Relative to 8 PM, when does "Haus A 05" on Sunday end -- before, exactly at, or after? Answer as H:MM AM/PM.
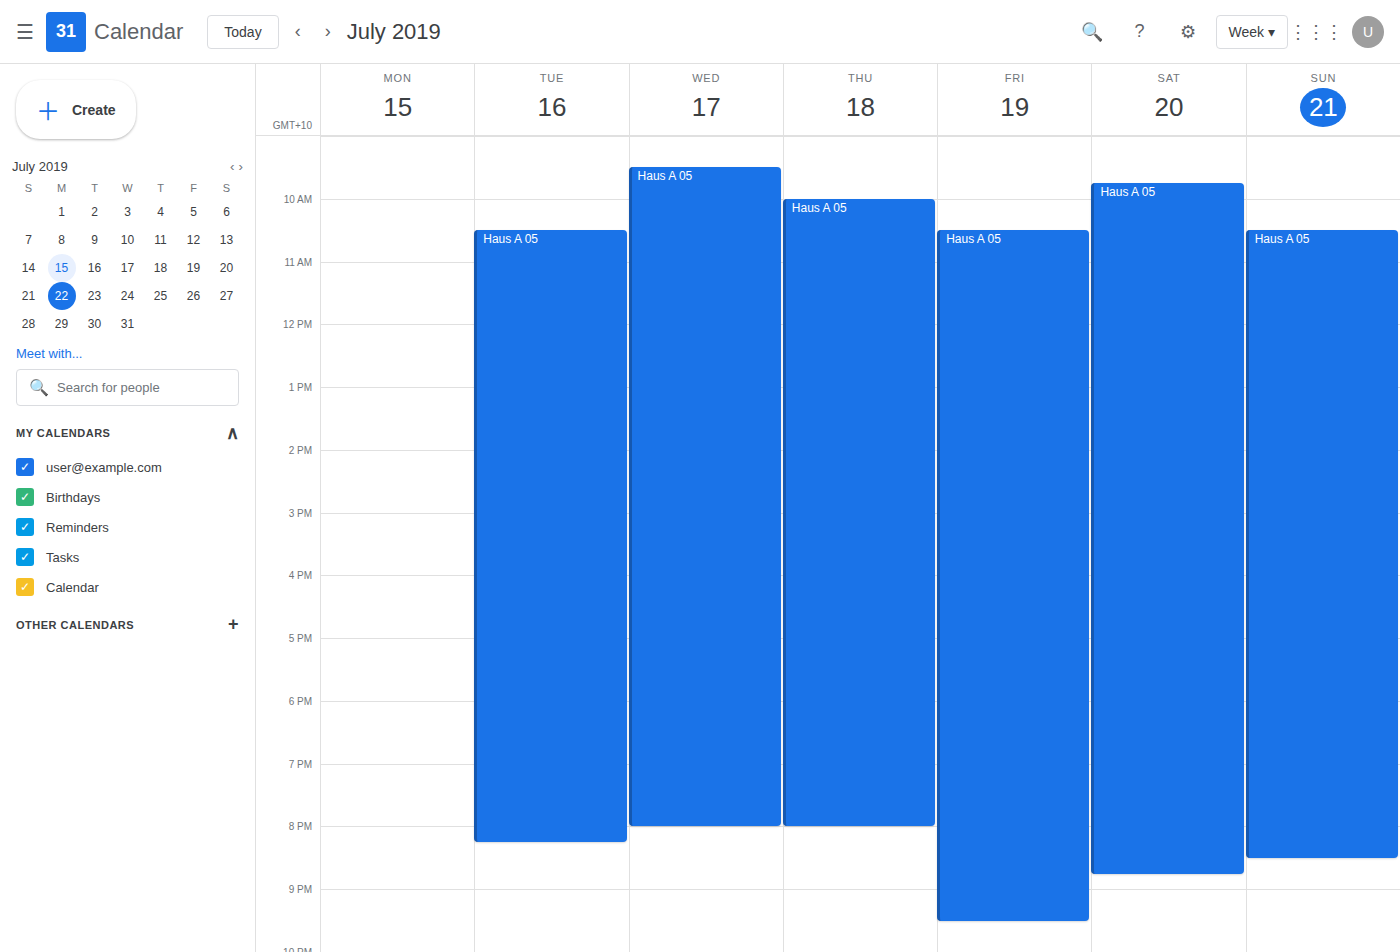
8:30 PM -- after 8 PM, 30 minutes below the 8 PM line.